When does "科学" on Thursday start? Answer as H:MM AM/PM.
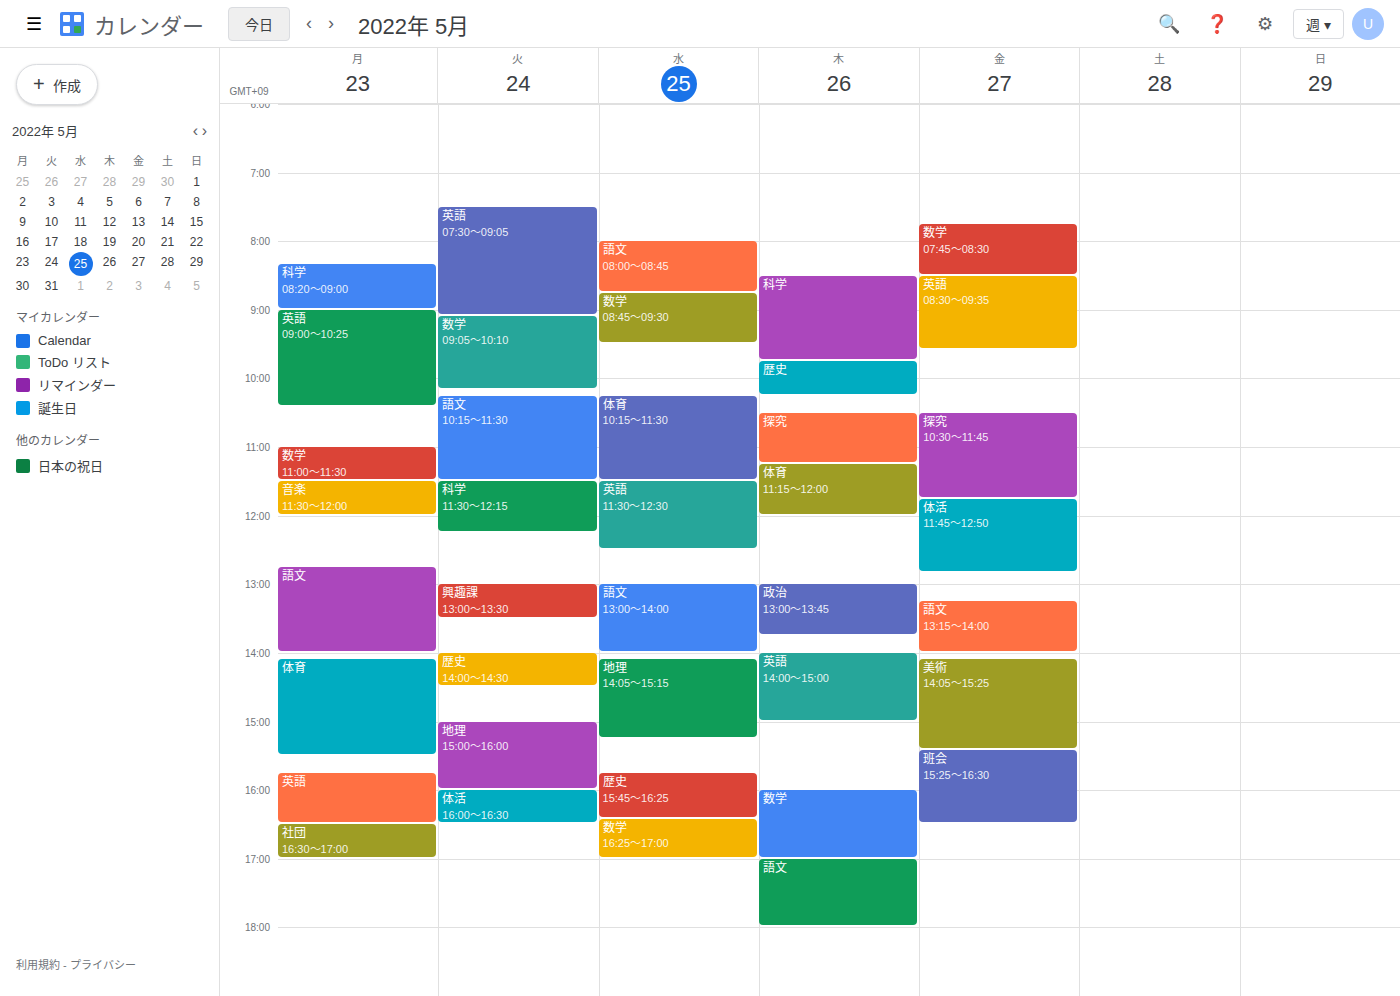
8:30 AM